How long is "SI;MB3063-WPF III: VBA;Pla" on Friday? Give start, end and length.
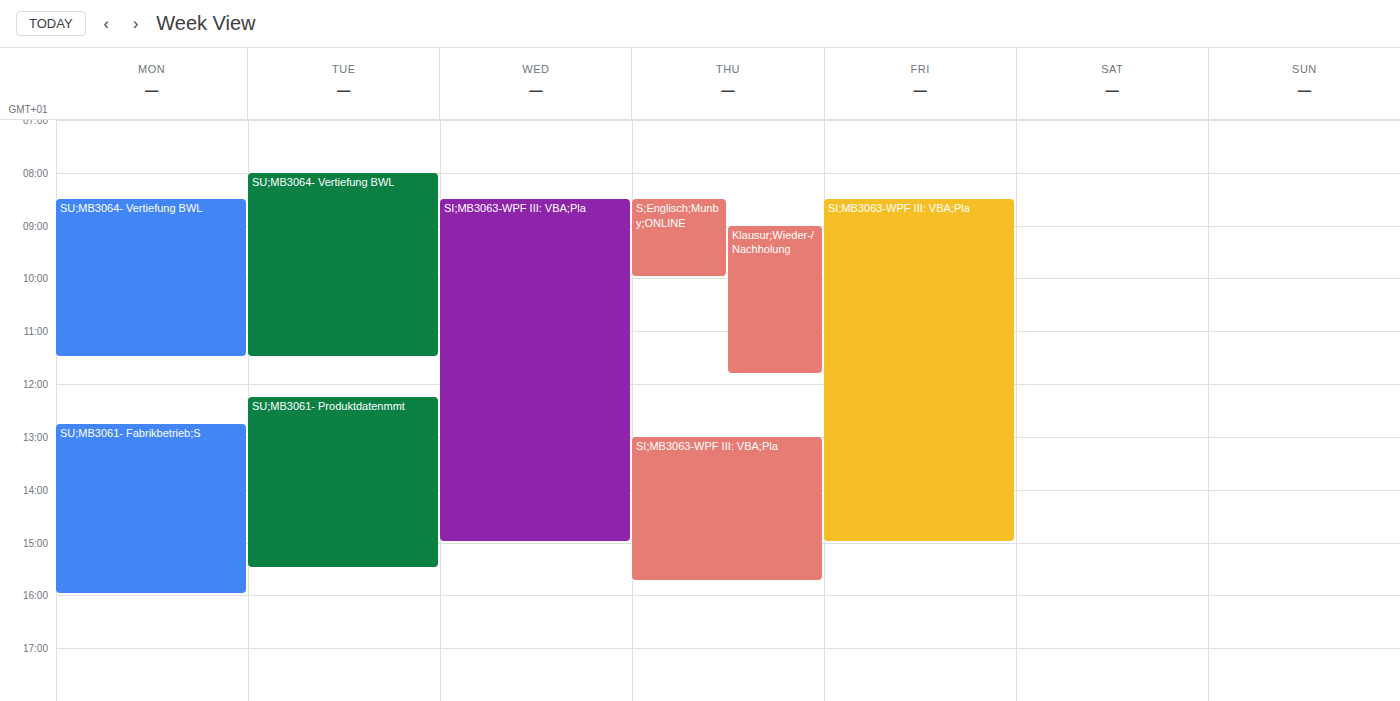
8:30 AM to 3:00 PM, 6 hours 30 minutes